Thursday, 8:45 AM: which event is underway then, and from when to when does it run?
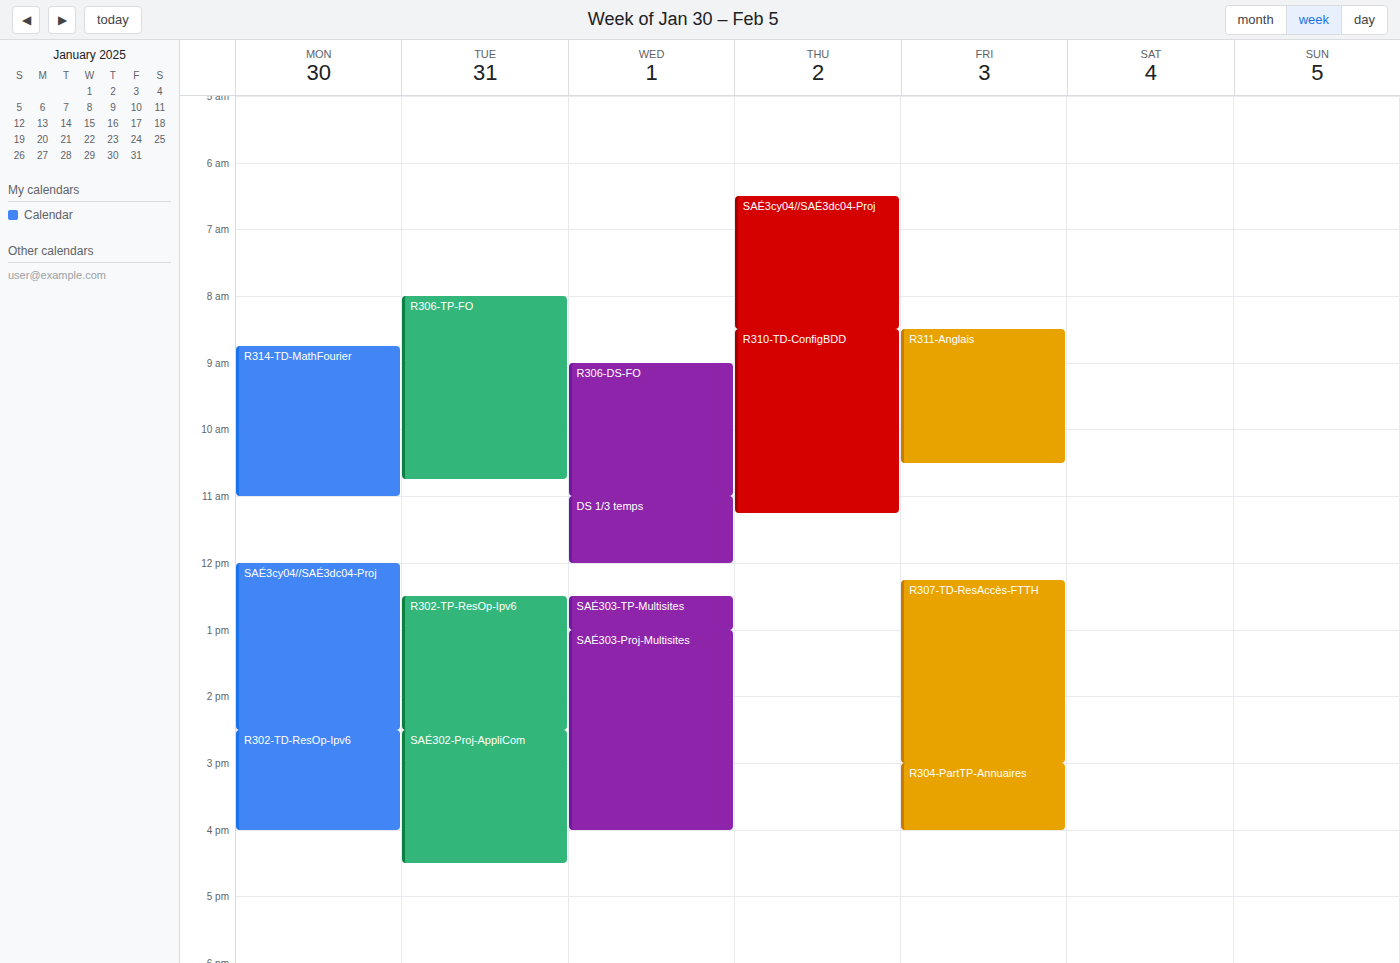
"R310-TD-ConfigBDD", 8:30 AM to 11:15 AM